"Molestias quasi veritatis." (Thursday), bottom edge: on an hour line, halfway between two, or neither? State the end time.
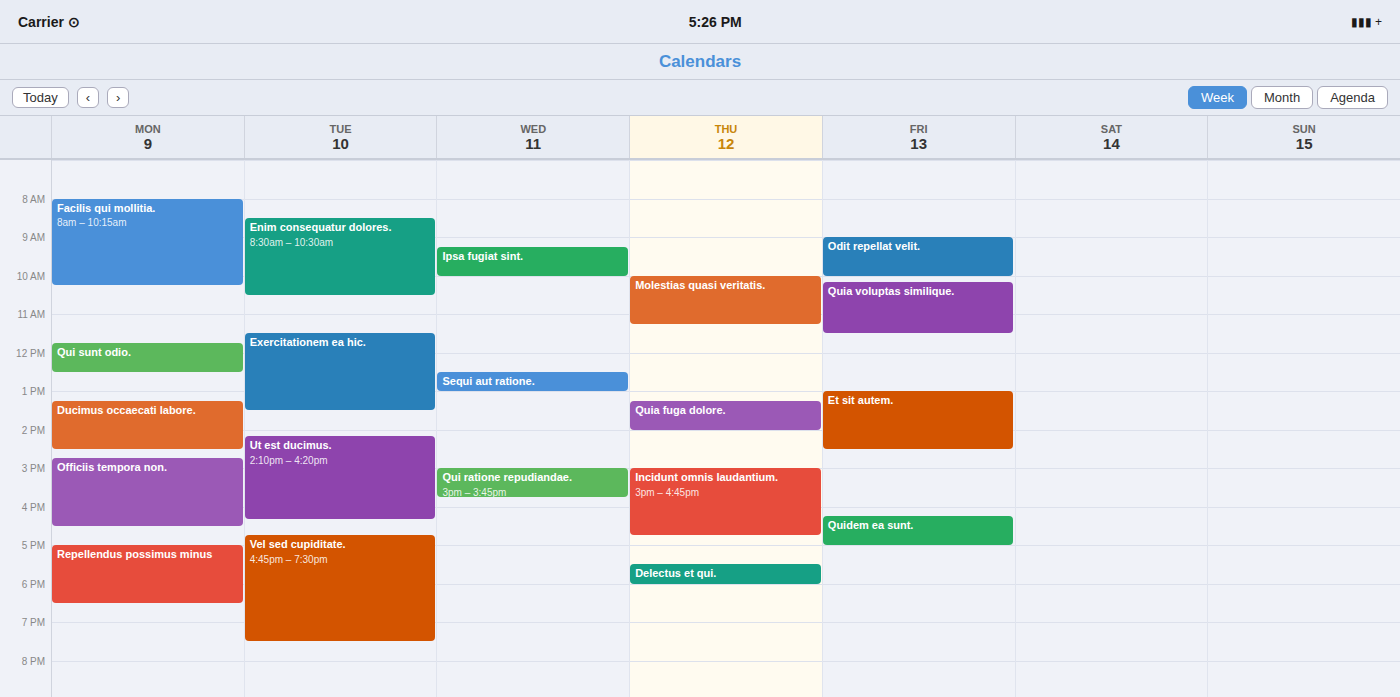
11:15 -- neither: a quarter of the way from the 11:00 line to the 12:00 line.